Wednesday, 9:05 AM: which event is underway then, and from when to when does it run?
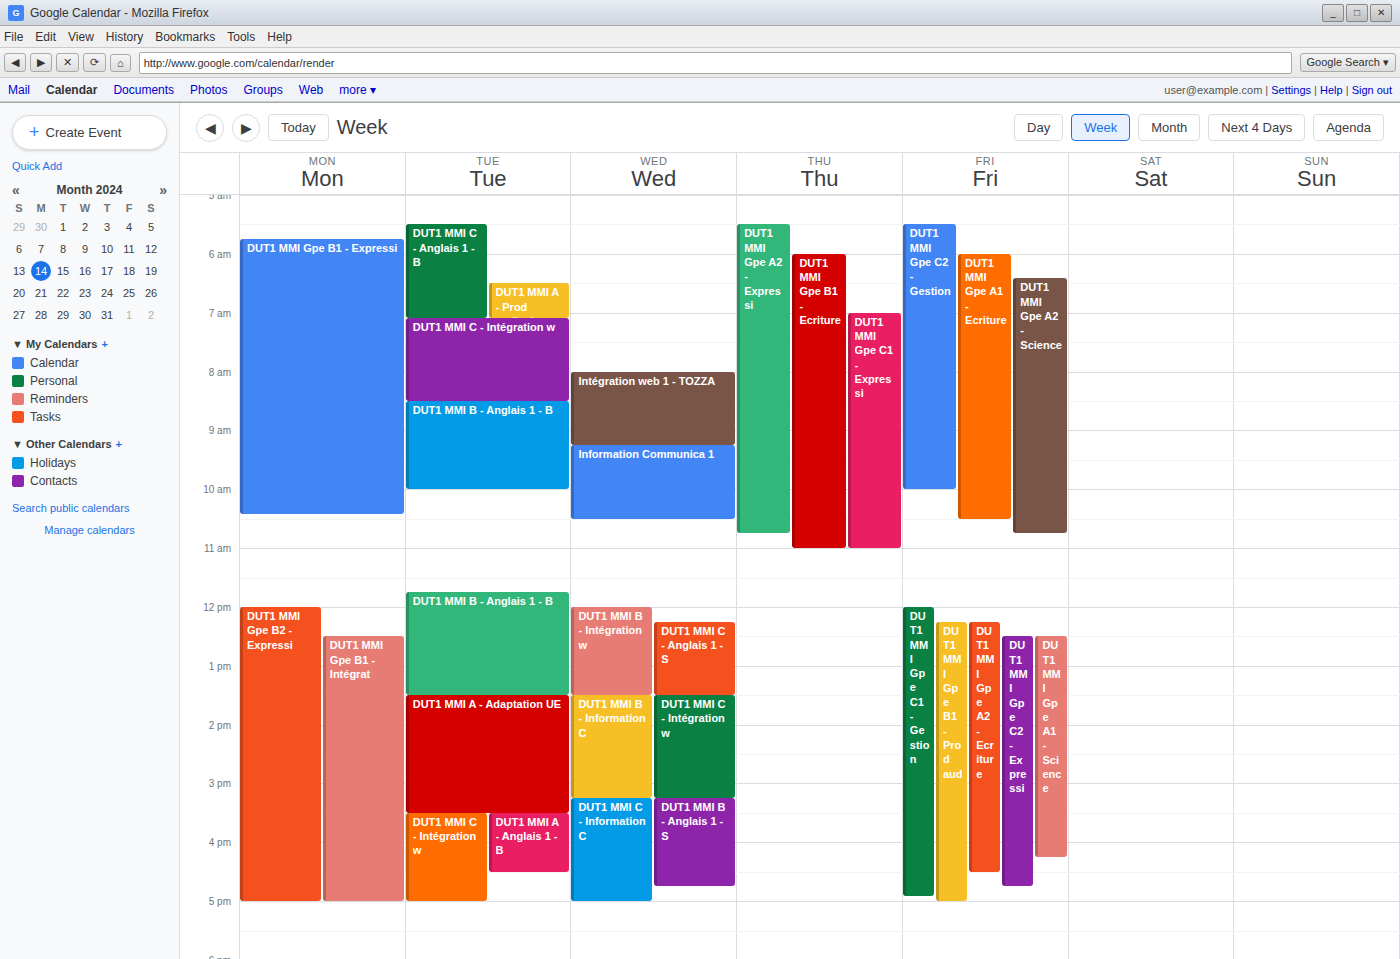
"Intégration web 1 - TOZZA", 8:00 AM to 9:15 AM